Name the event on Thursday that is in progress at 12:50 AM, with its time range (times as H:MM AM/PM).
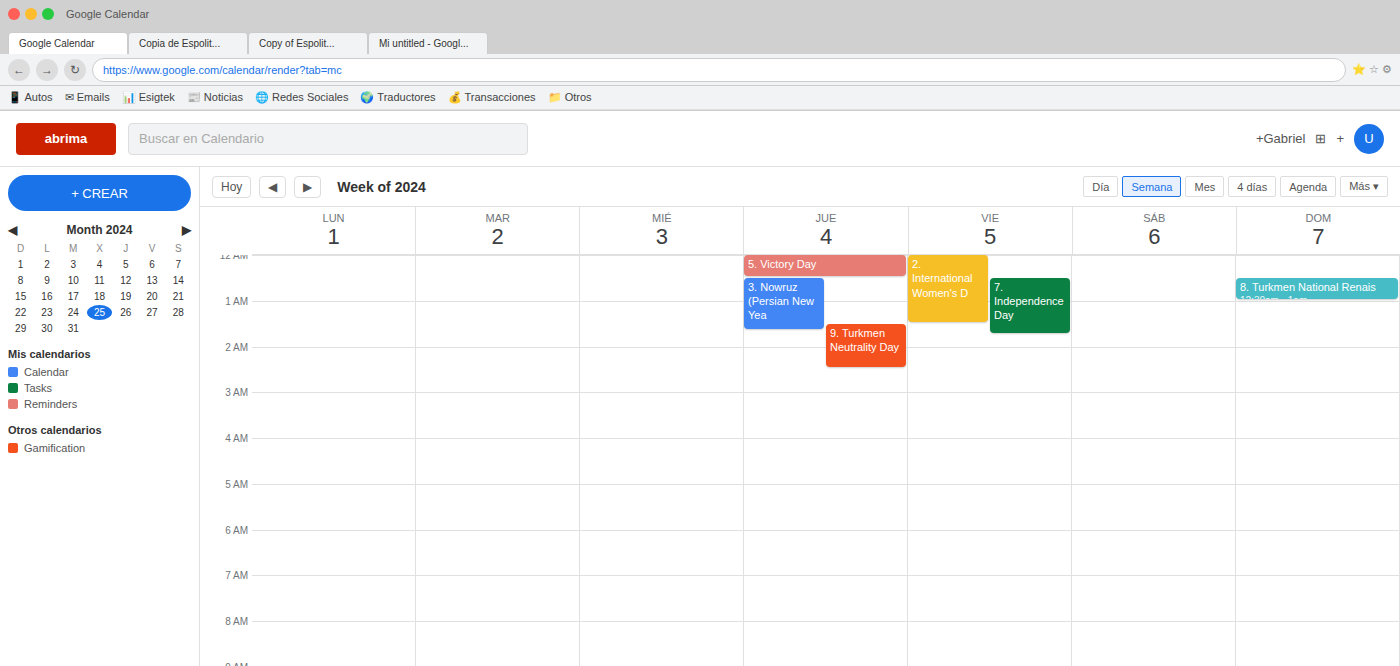
"3. Nowruz (Persian New Yea", 12:30 AM to 1:40 AM